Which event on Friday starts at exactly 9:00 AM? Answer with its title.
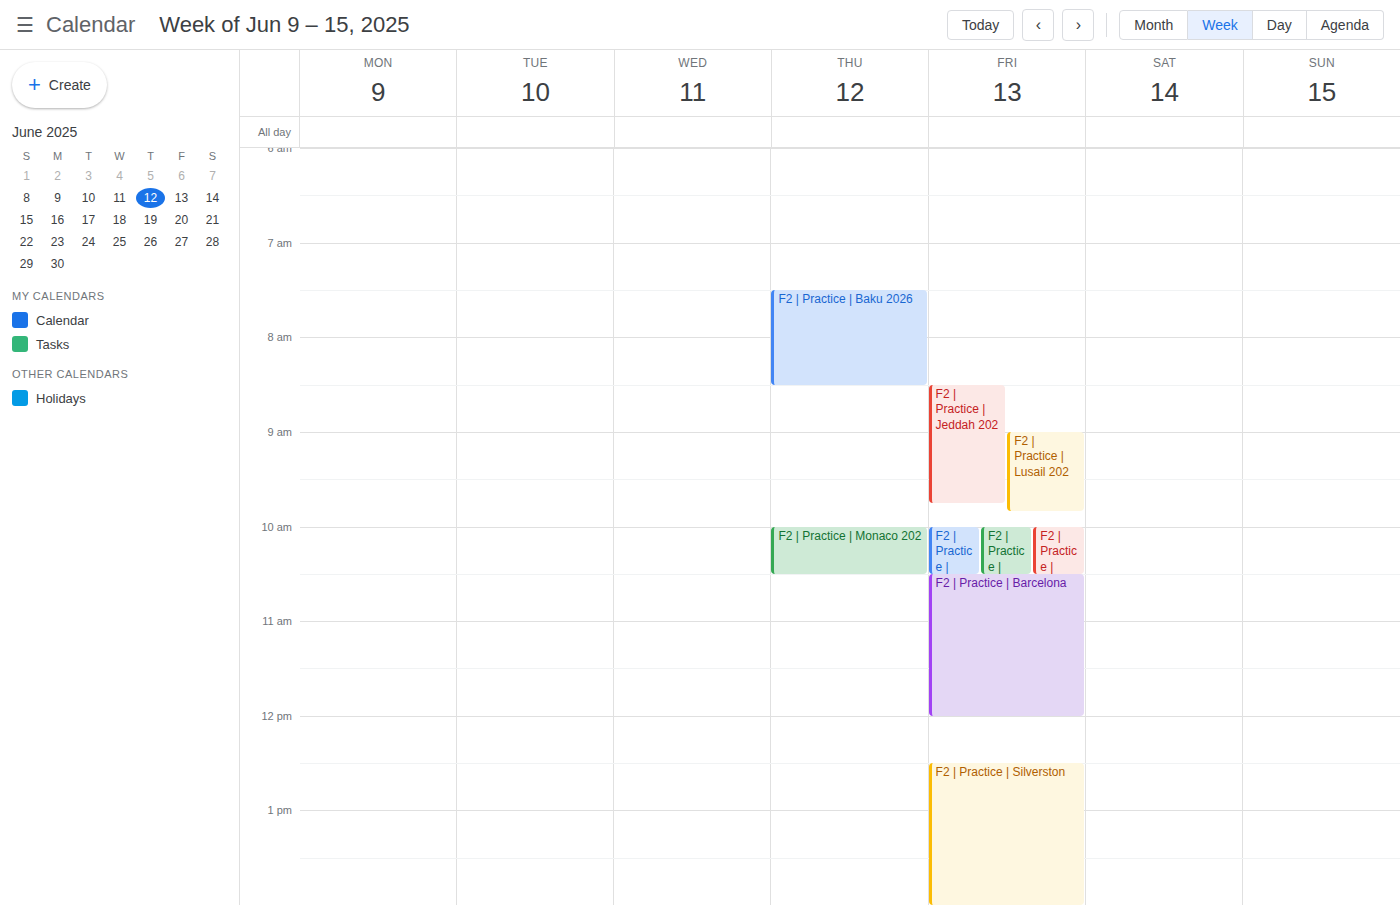
"F2 | Practice | Lusail 202"